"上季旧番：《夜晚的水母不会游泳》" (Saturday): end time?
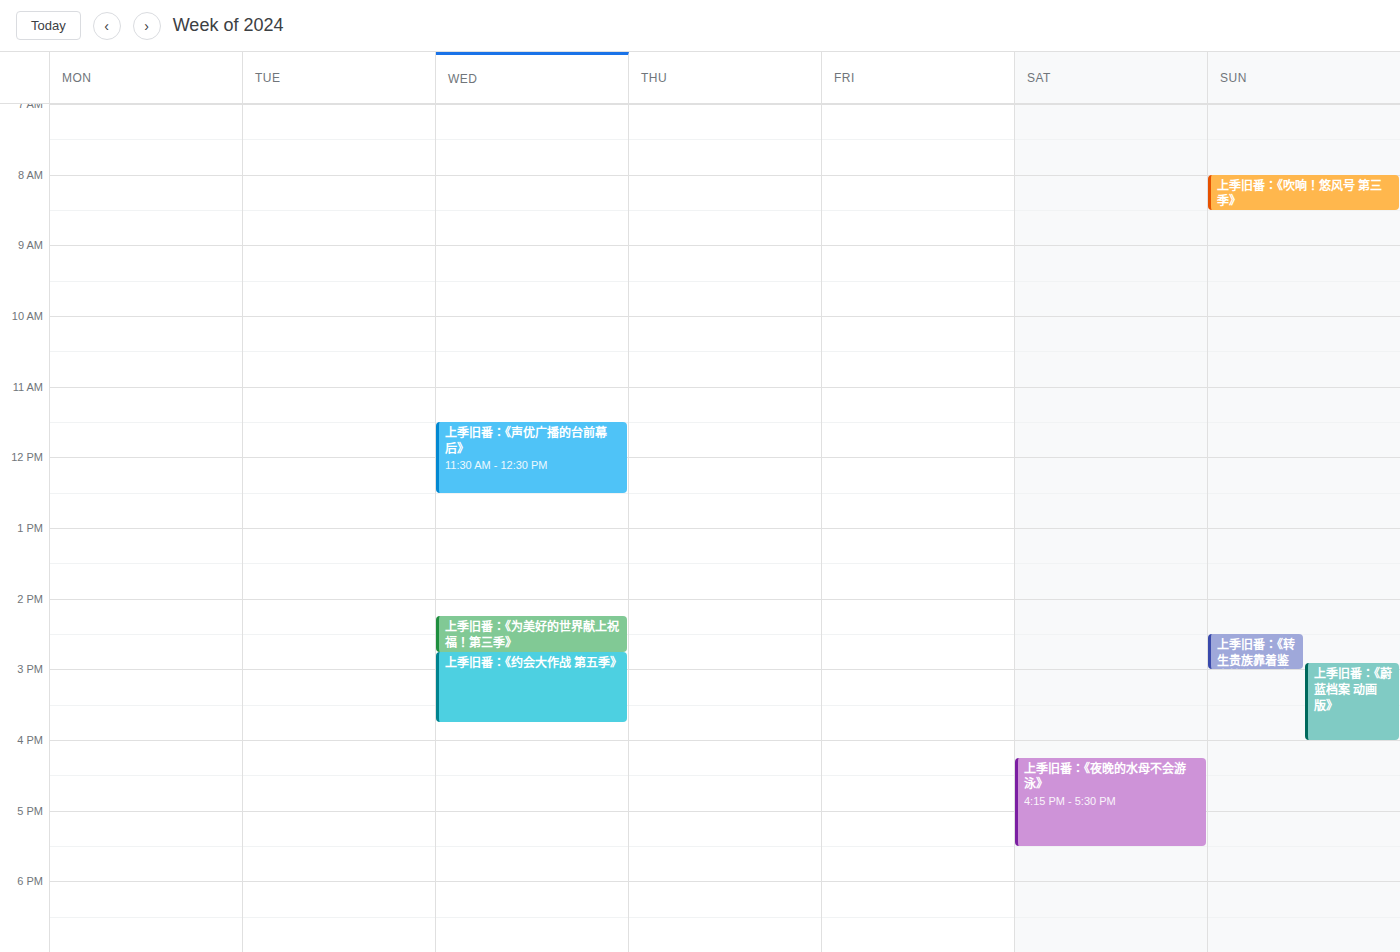
5:30 PM